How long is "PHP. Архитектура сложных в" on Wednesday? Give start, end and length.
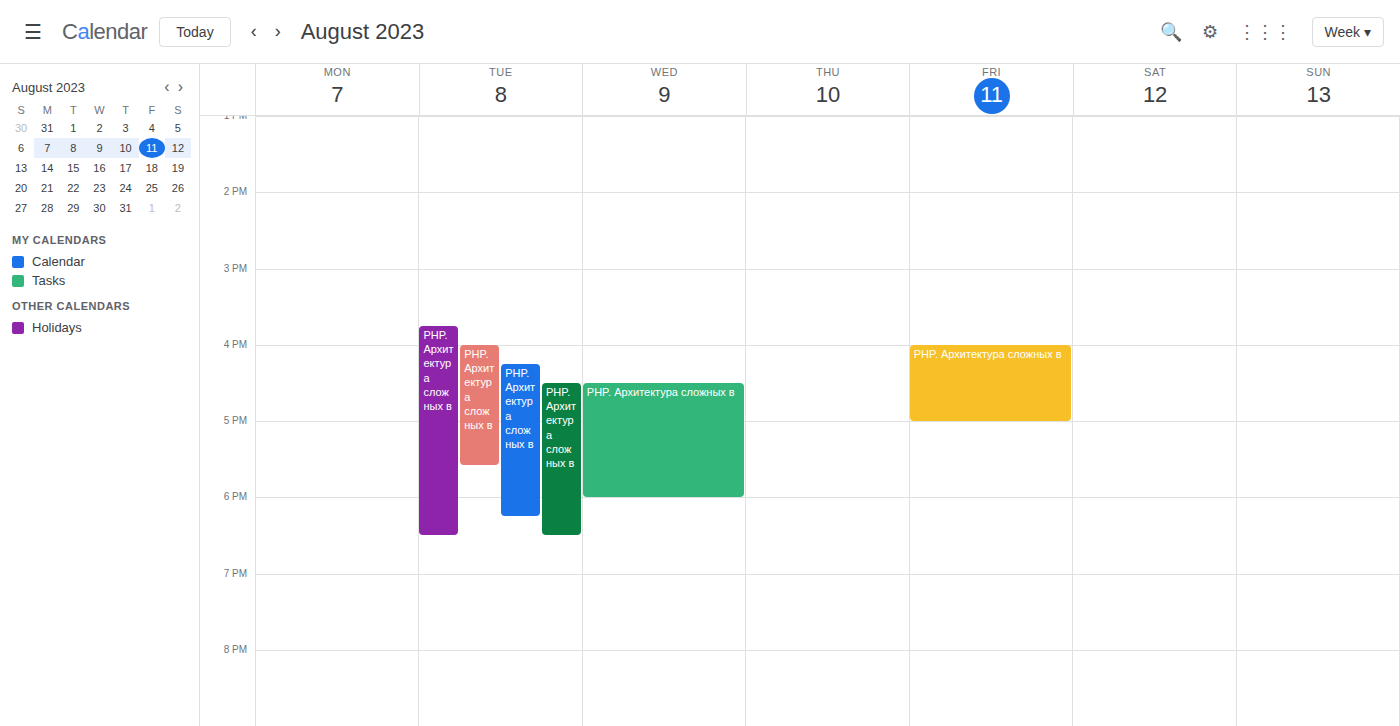
4:30 PM to 6:00 PM, 1 hour 30 minutes